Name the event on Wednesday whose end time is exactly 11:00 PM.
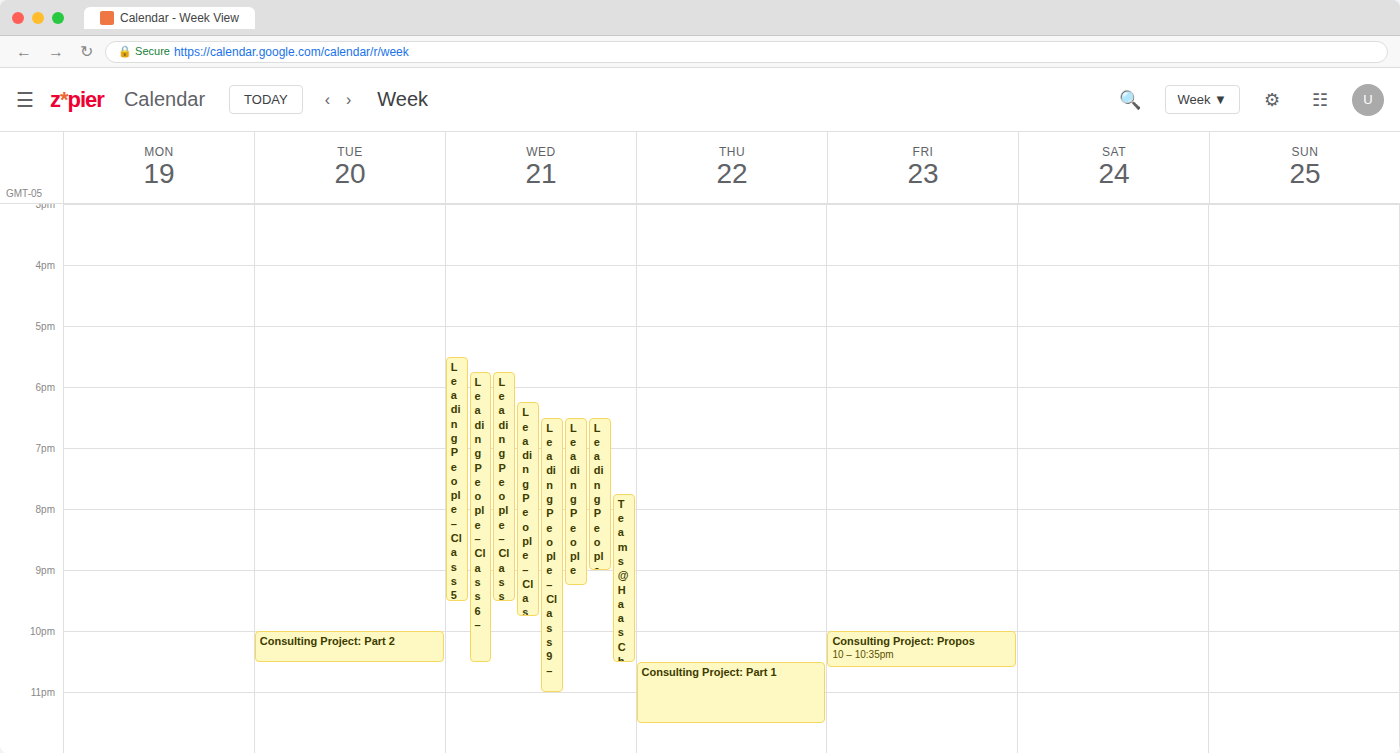
"Leading People – Class 9 –"